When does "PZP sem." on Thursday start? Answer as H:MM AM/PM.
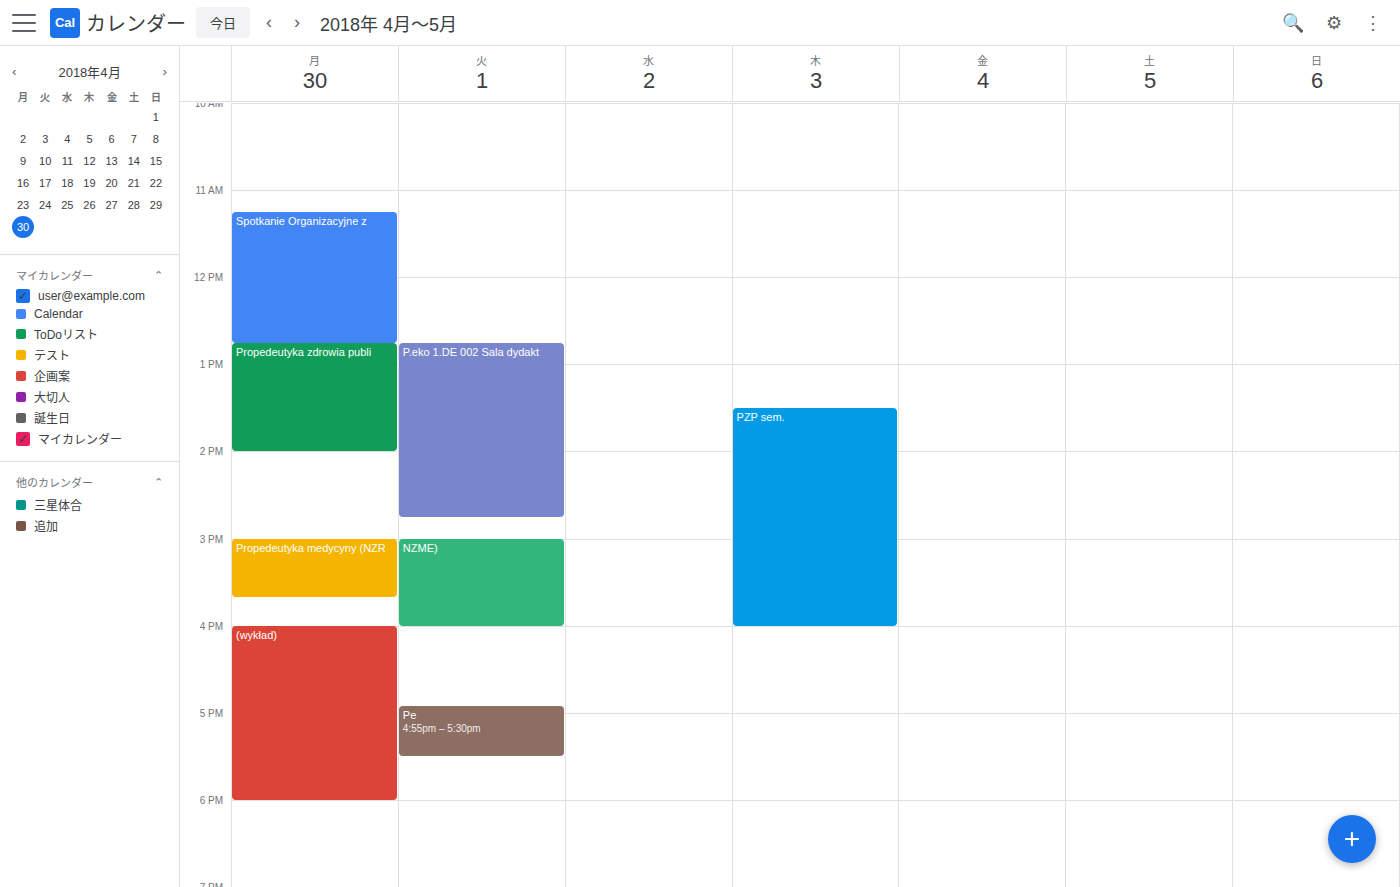
1:30 PM